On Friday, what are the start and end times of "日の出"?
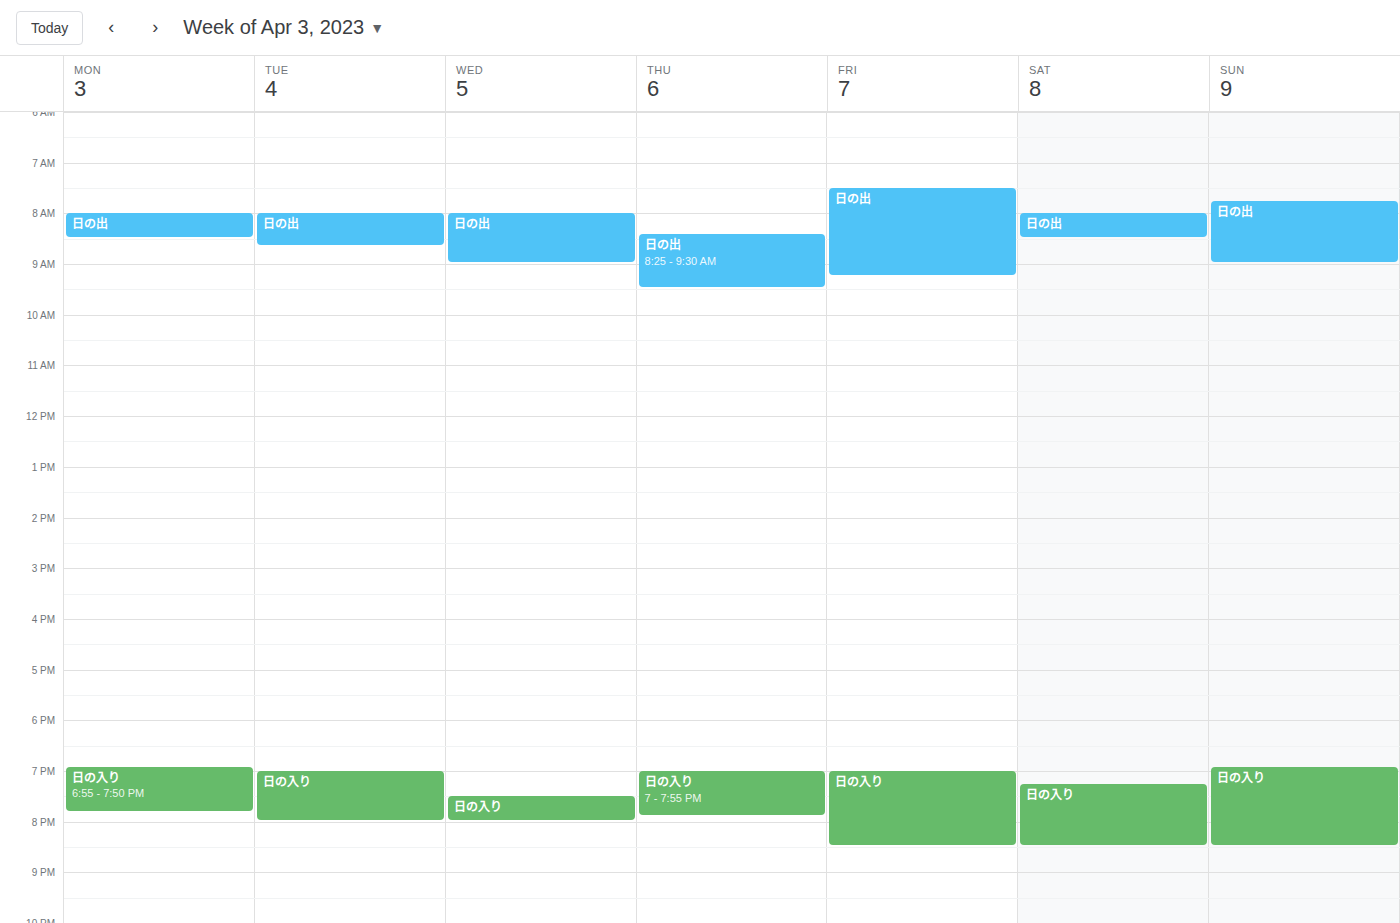
7:30 AM to 9:15 AM